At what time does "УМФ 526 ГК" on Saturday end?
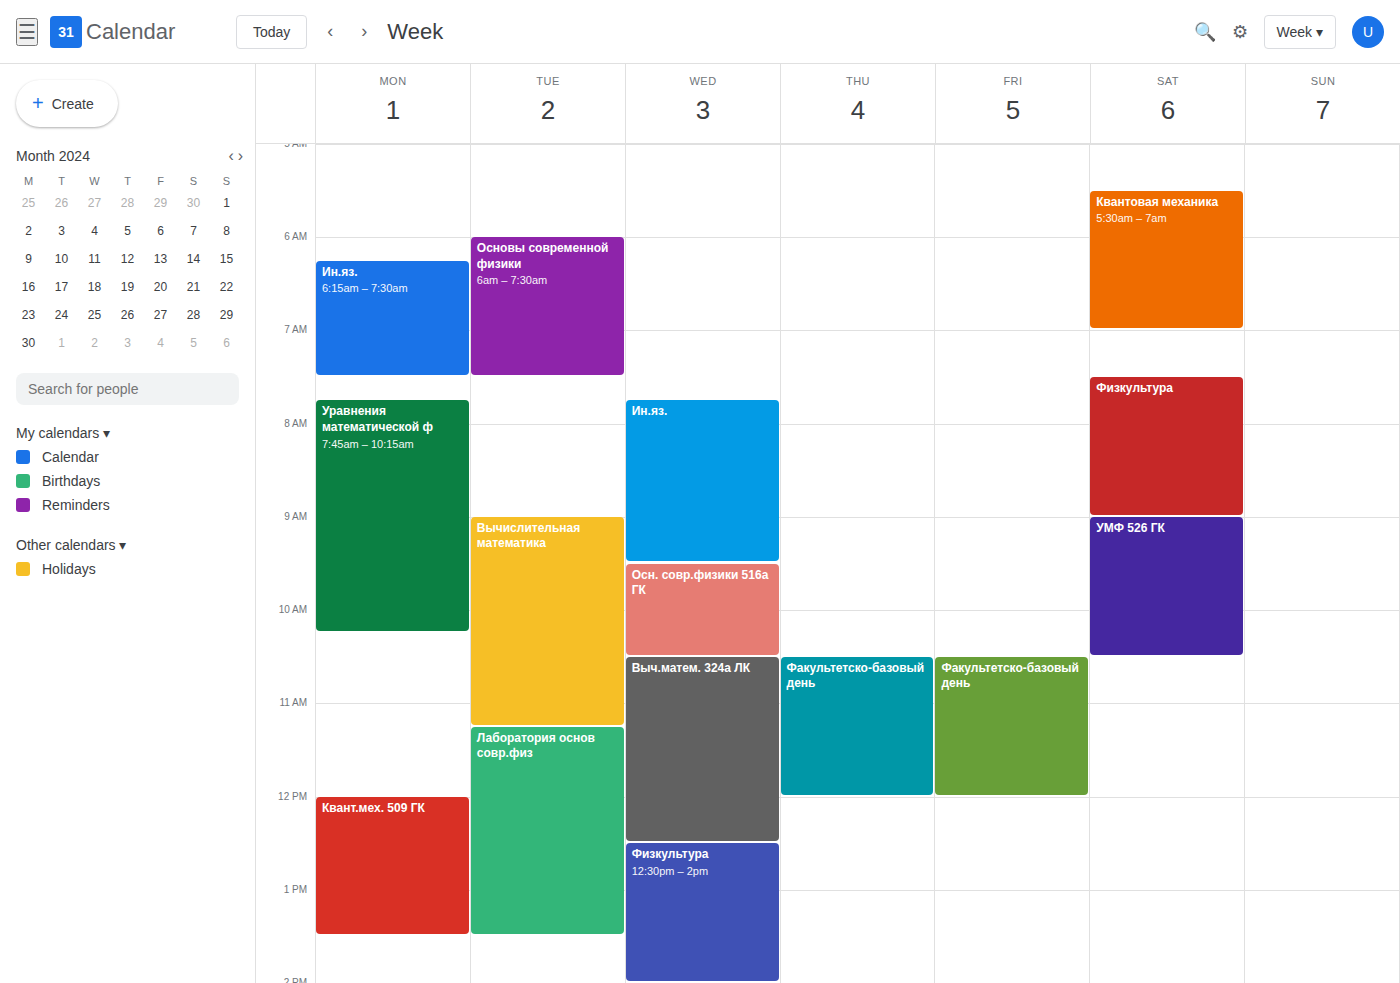
10:30 AM